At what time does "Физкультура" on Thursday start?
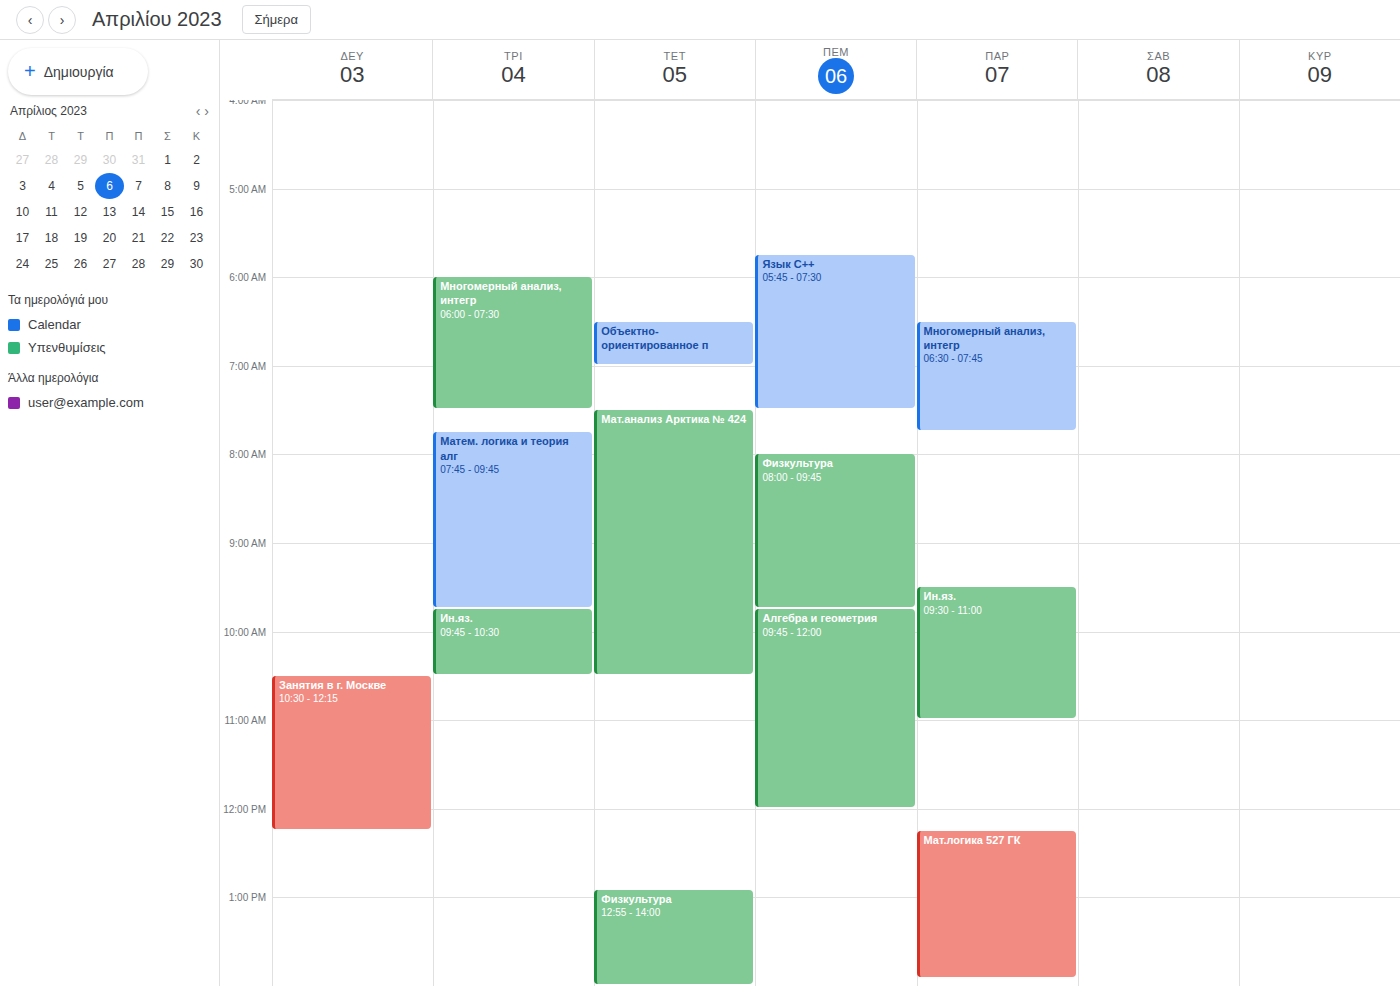
8:00 AM